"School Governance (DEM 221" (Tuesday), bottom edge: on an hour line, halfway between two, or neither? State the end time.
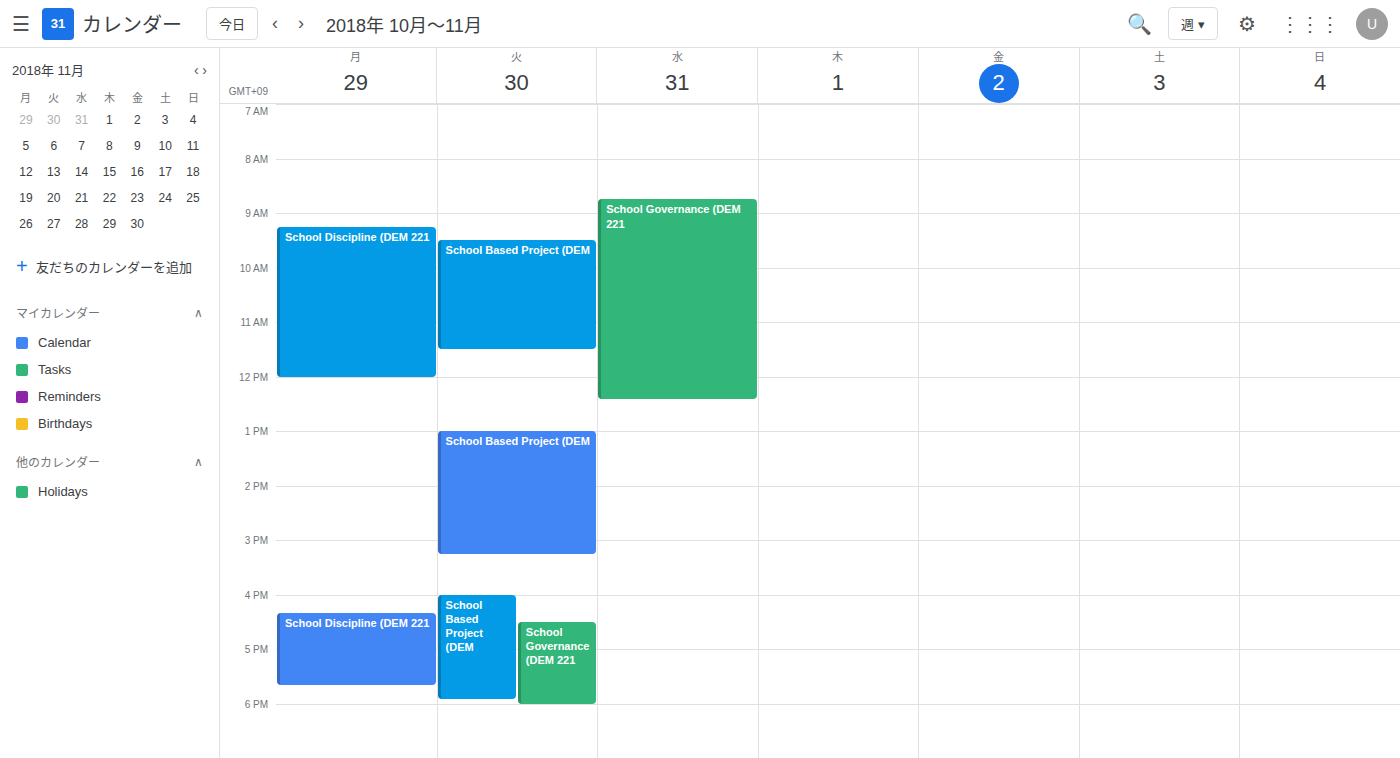
6:00 PM -- exactly on the 6 PM line.